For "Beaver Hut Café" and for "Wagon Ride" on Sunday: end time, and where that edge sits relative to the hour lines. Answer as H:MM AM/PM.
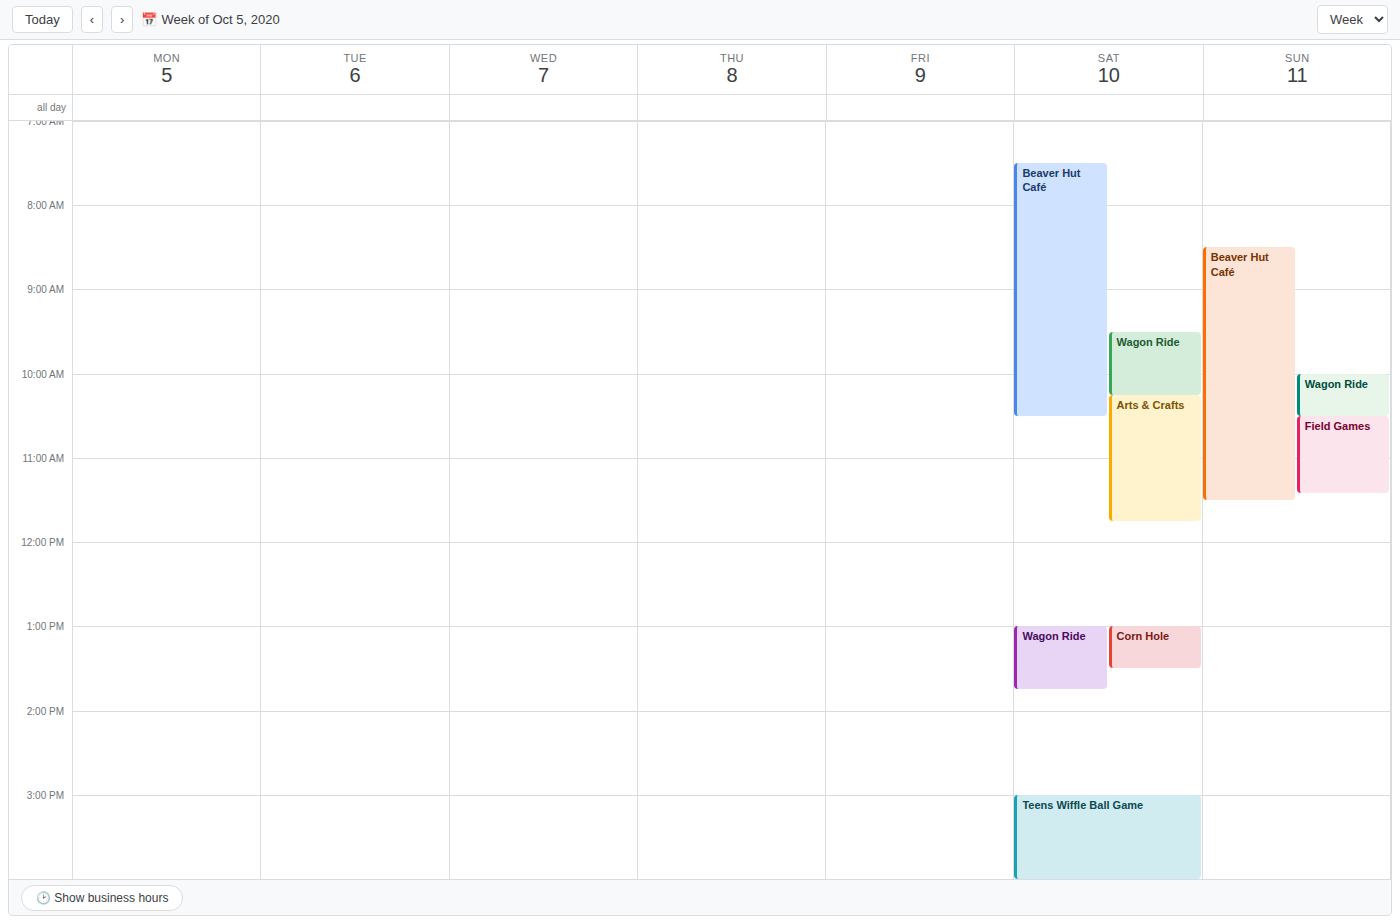
"Beaver Hut Café": 11:30 AM, halfway between the 11 AM and 12 PM lines. "Wagon Ride": 10:30 AM, halfway between the 10 AM and 11 AM lines.